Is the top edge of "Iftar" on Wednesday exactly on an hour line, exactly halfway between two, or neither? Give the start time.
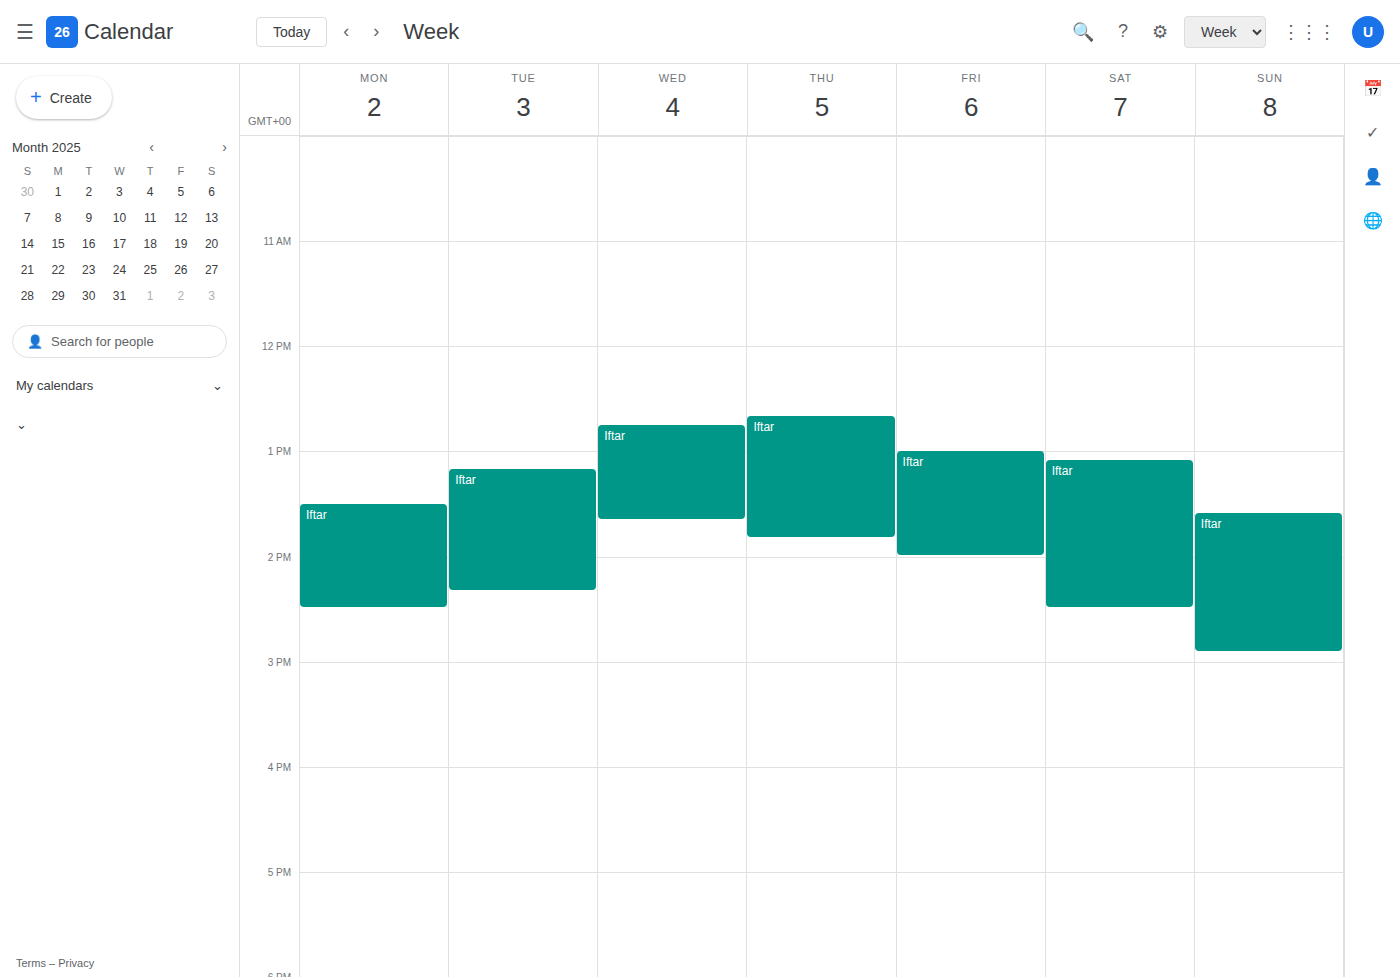
12:45 PM -- neither: three quarters of the way from the 12 PM line to the 1 PM line.